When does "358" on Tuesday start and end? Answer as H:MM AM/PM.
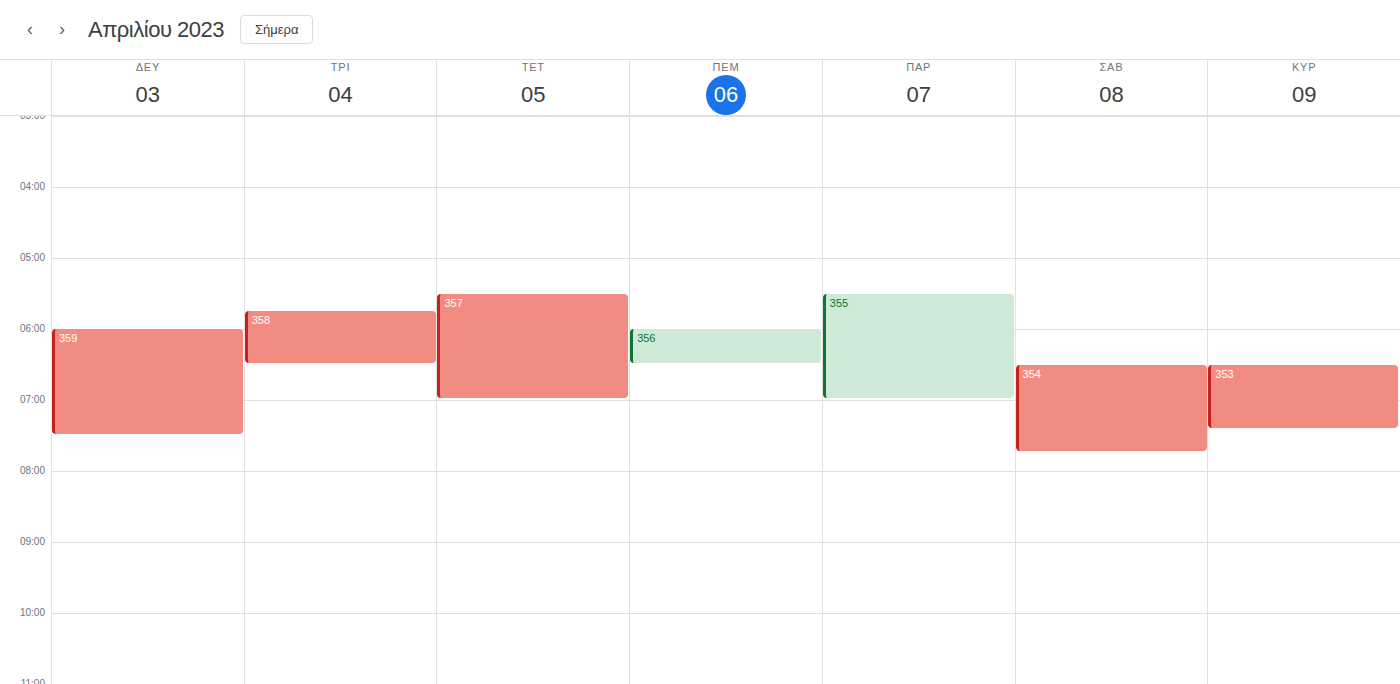
5:45 AM to 6:30 AM